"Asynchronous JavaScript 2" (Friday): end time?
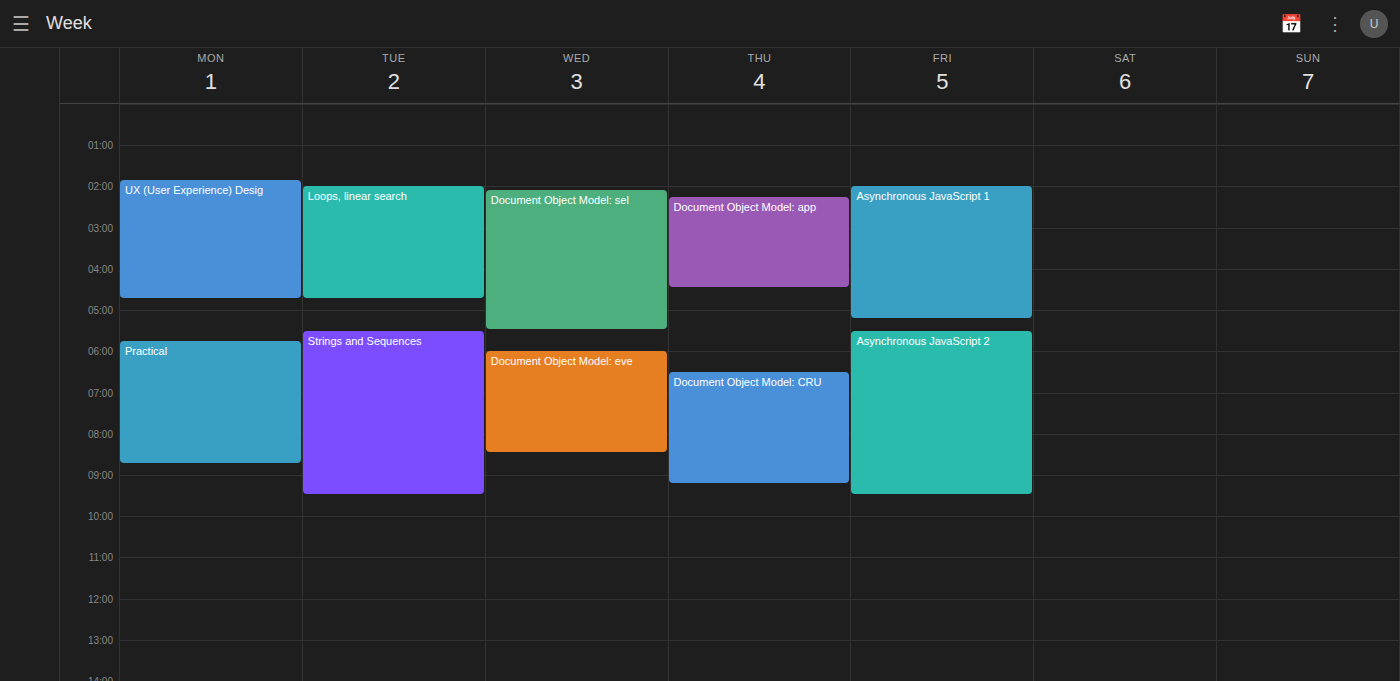
9:30 AM